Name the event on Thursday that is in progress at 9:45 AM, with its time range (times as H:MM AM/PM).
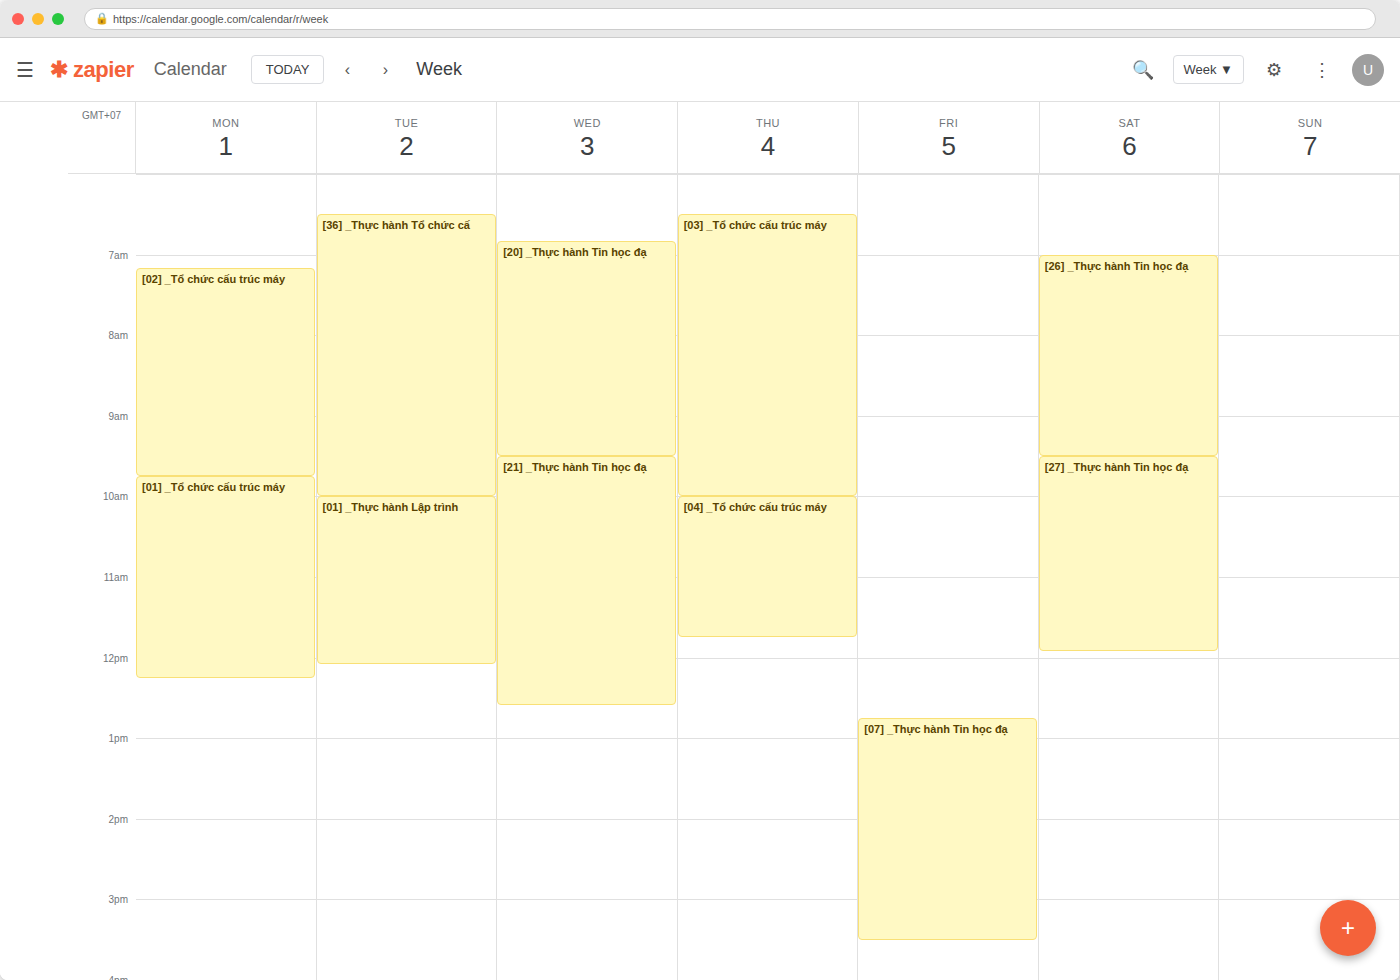
"[03] _Tổ chức cấu trúc máy", 6:30 AM to 10:00 AM